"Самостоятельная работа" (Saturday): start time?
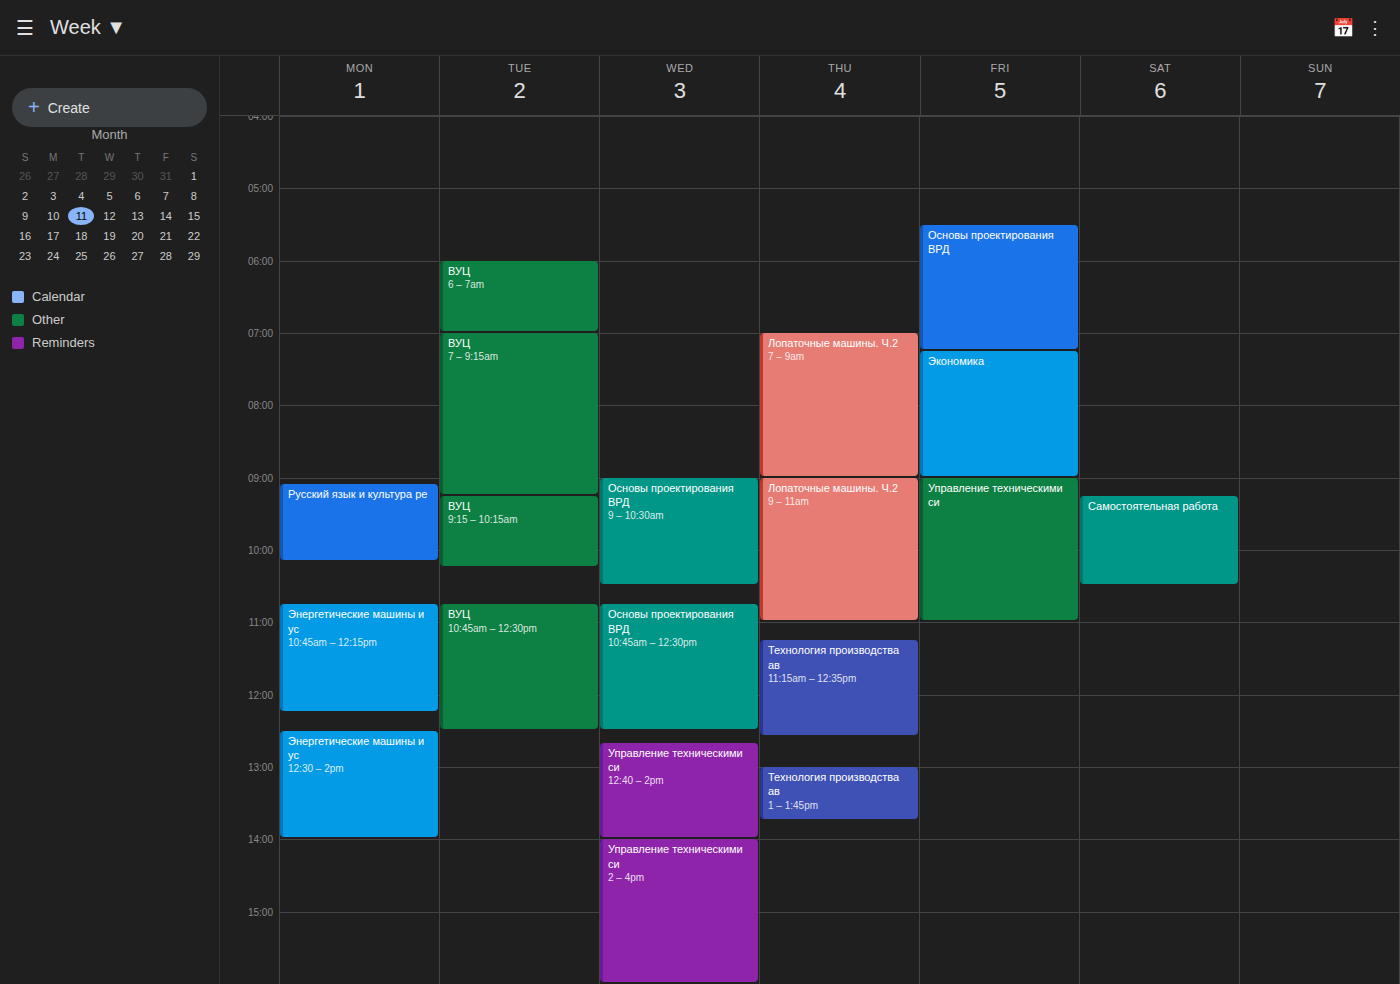
9:15 AM